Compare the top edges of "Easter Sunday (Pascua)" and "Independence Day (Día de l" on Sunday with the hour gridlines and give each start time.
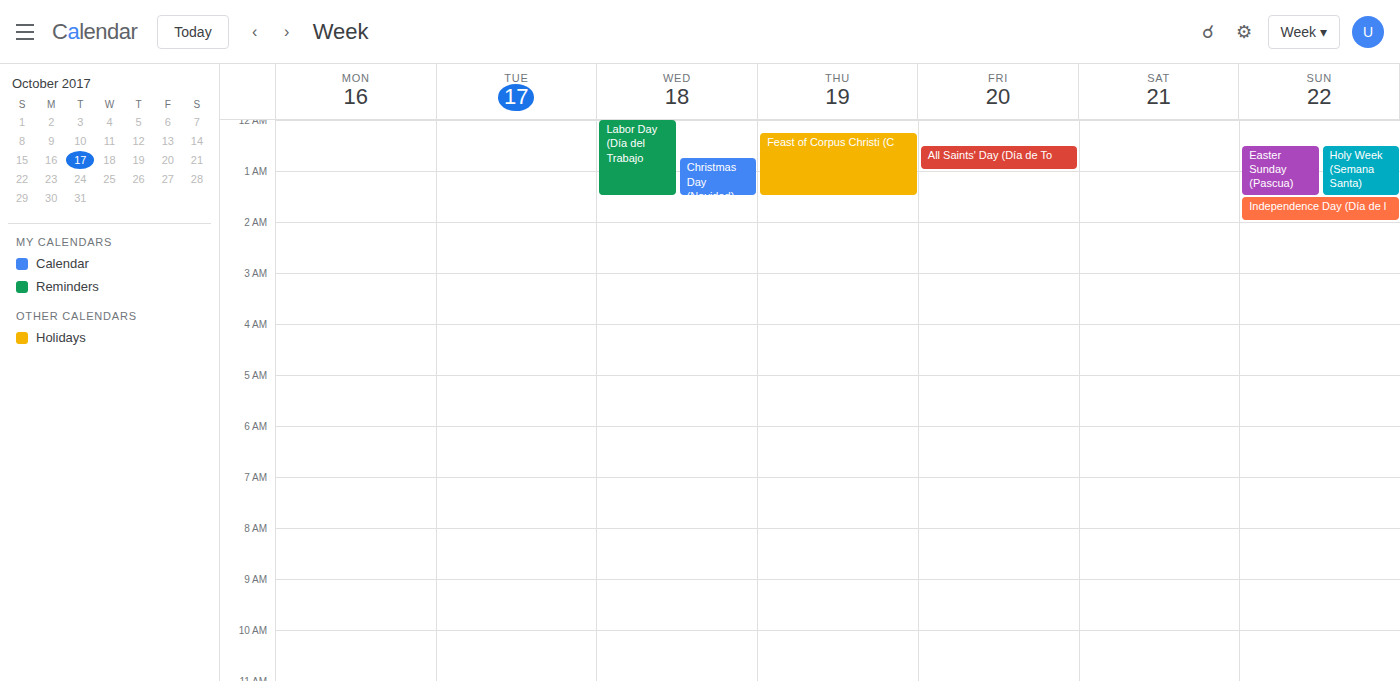
"Easter Sunday (Pascua)": 00:30, halfway between the 00:00 and 01:00 lines. "Independence Day (Día de l": 01:30, halfway between the 01:00 and 02:00 lines.